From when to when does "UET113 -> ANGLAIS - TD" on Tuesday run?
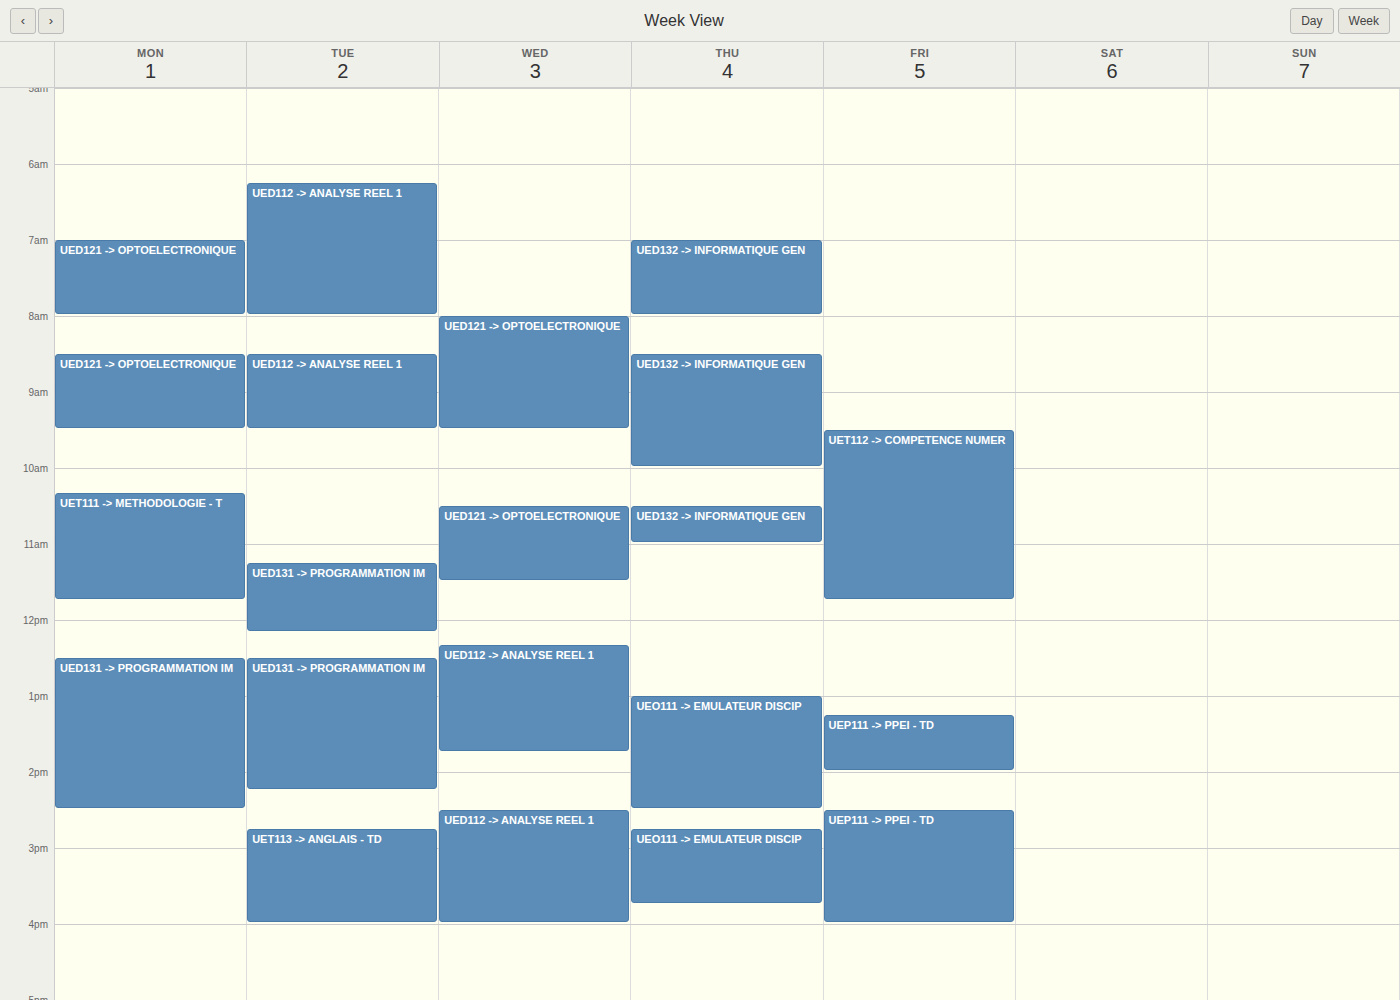
2:45 PM to 4:00 PM